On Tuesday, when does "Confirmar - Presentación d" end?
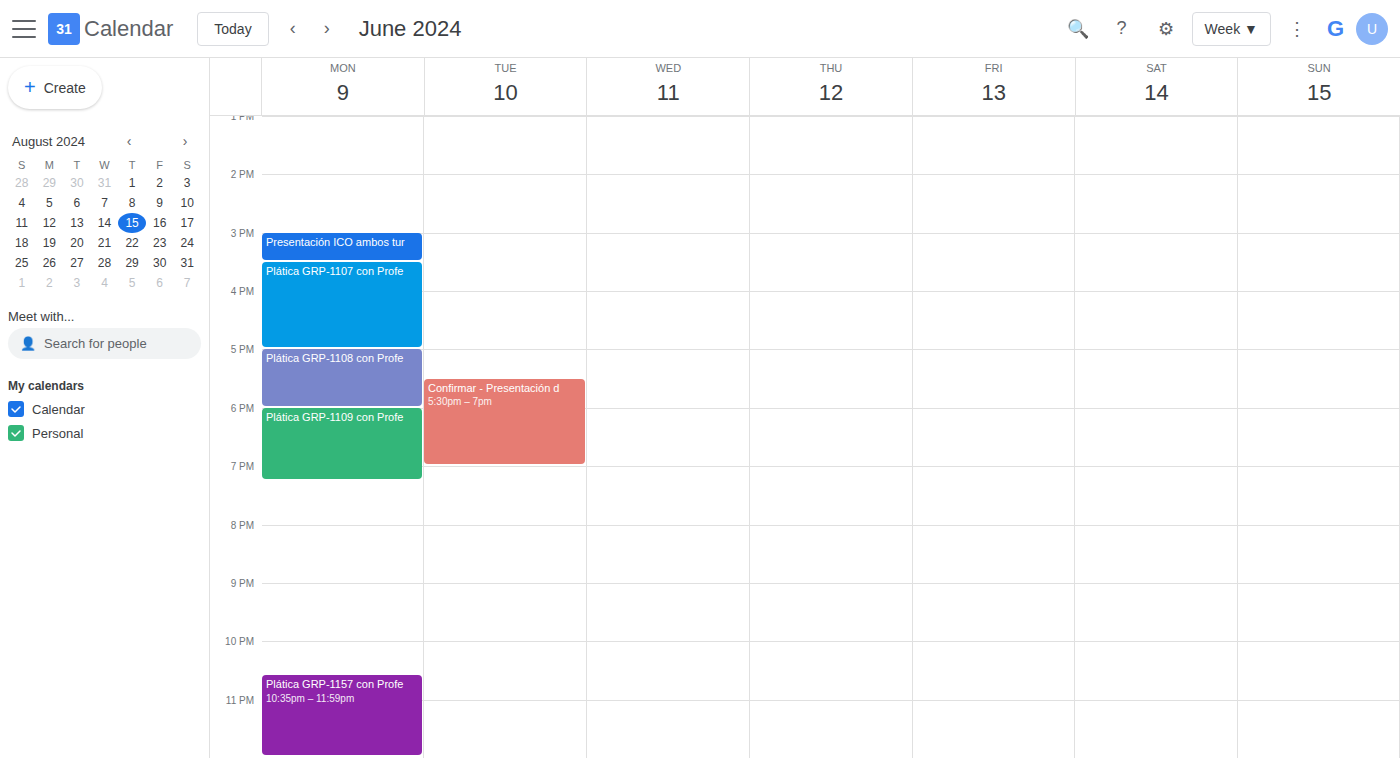
7:00 PM